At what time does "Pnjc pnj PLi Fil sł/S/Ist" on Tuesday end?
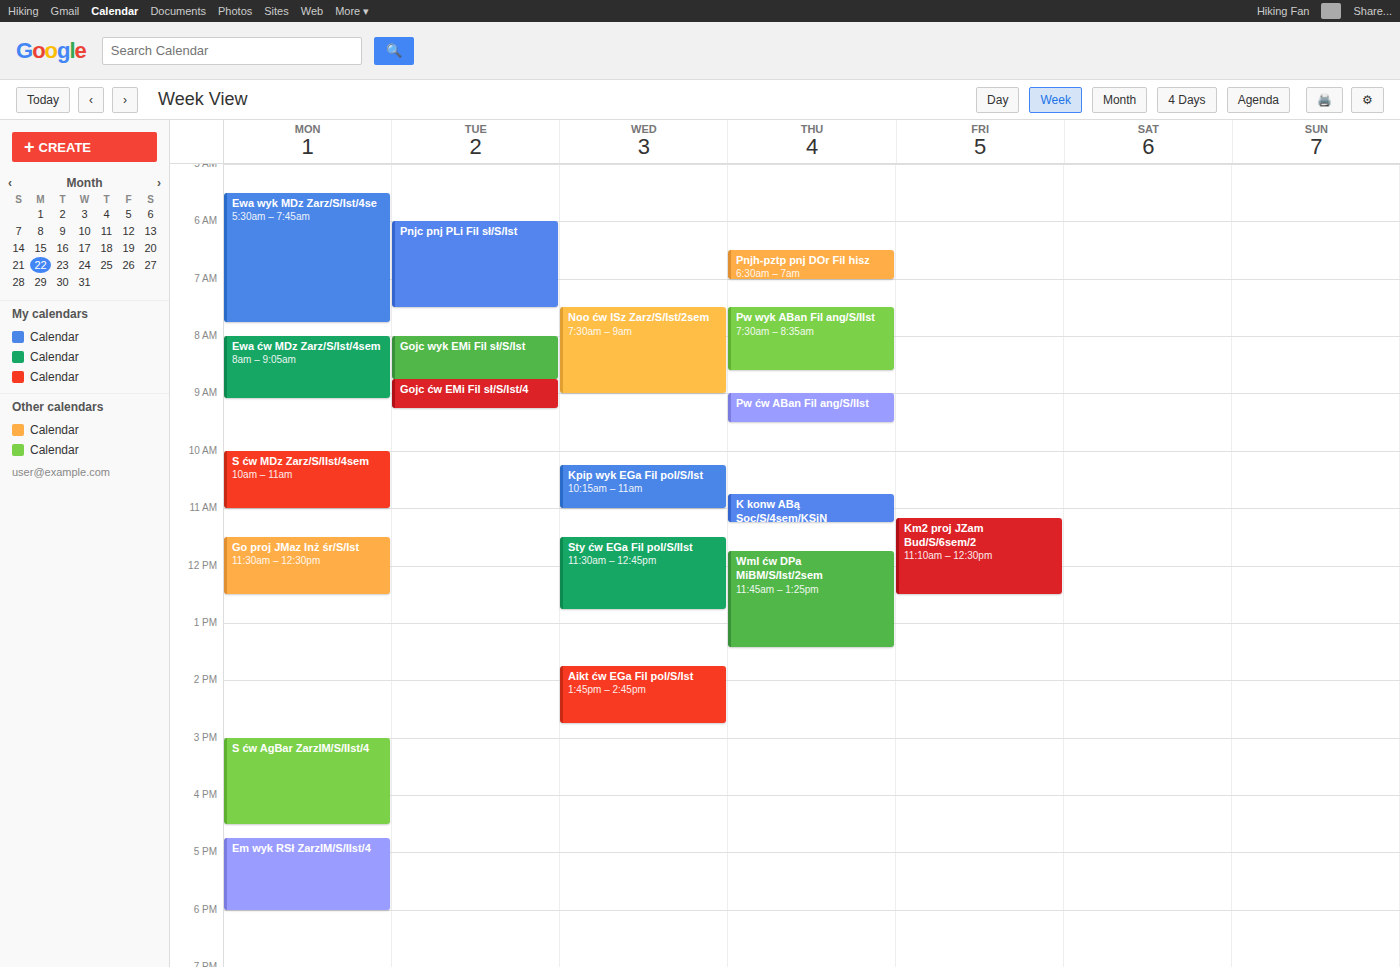
7:30 AM